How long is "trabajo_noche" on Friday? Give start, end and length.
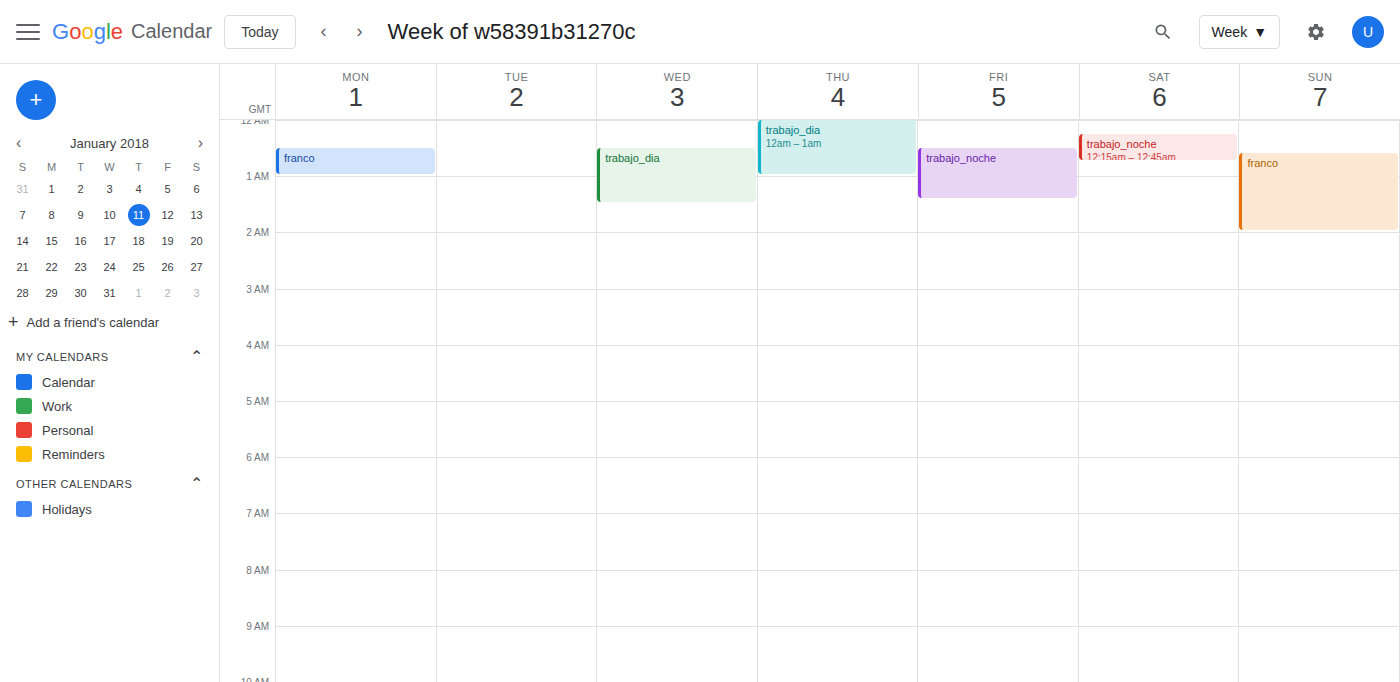
00:30 to 01:25, 55 minutes